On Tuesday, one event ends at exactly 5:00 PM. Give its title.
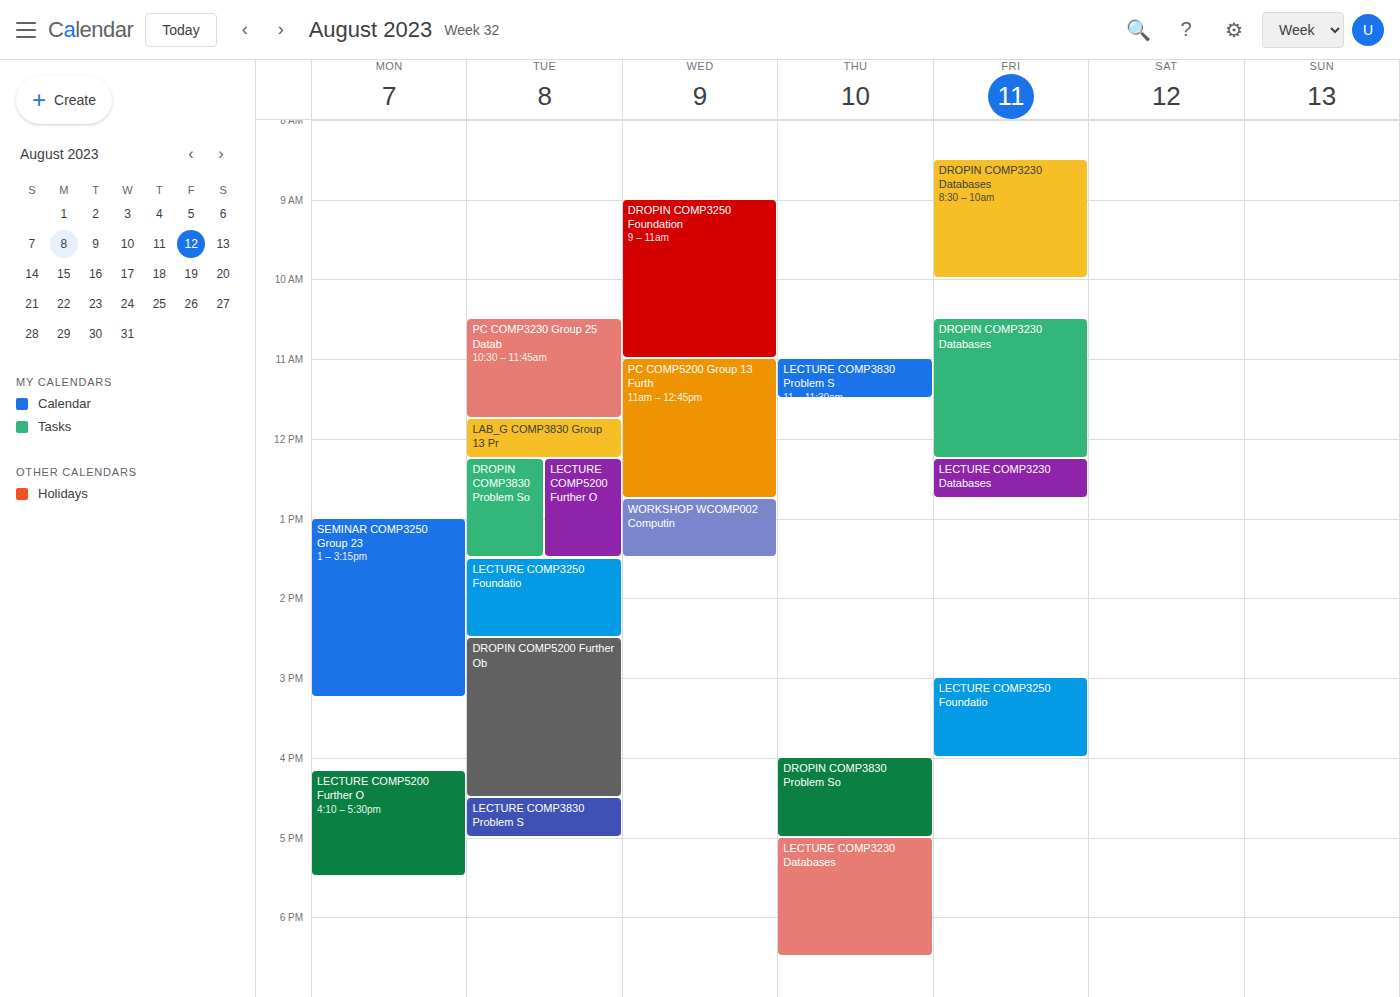
"LECTURE COMP3830 Problem S"